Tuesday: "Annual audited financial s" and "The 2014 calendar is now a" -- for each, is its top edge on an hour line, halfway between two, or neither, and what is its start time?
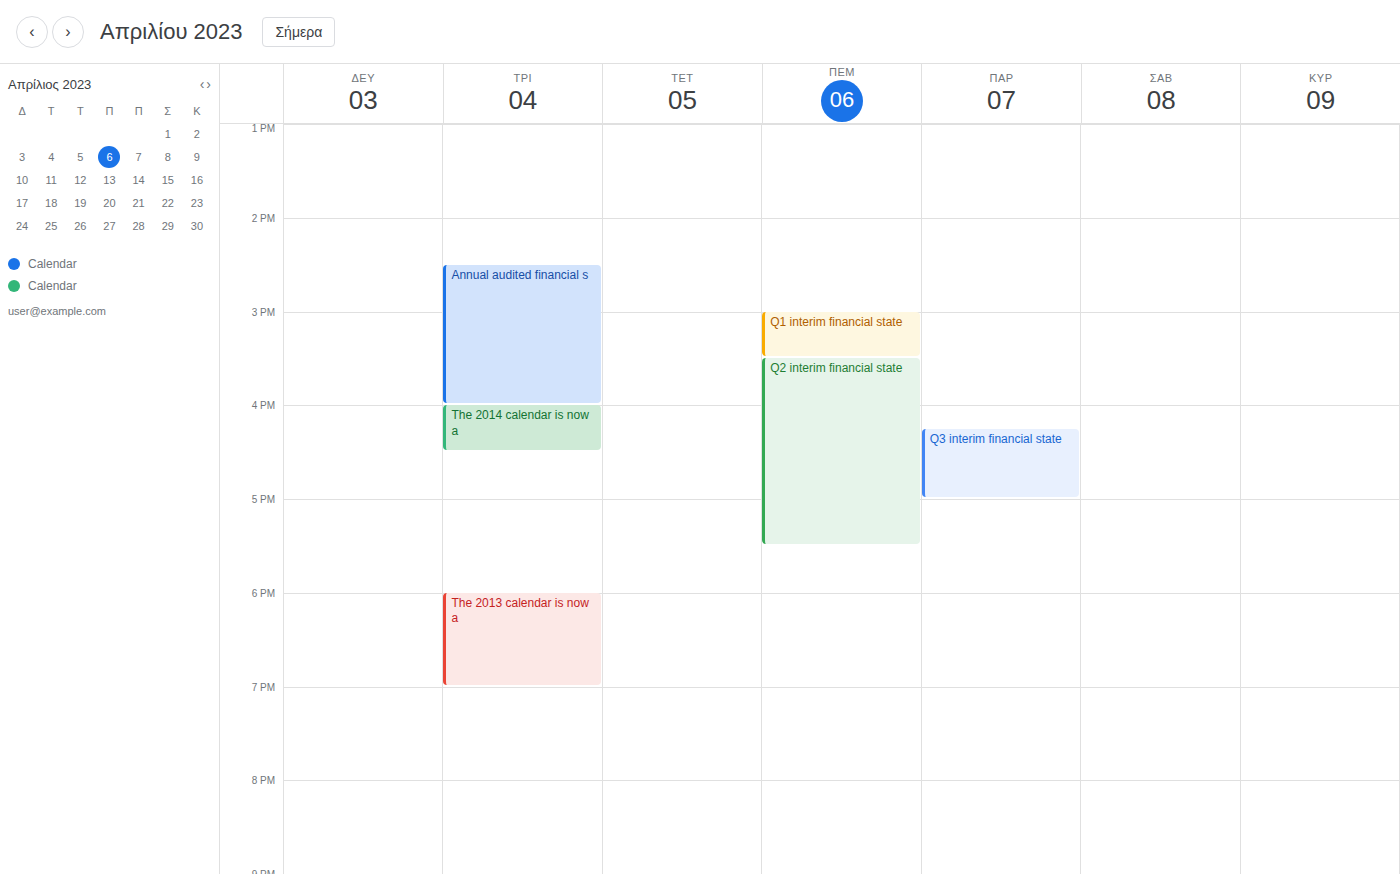
"Annual audited financial s": 2:30 PM, halfway between the 2 PM and 3 PM lines. "The 2014 calendar is now a": 4:00 PM, exactly on the 4 PM line.